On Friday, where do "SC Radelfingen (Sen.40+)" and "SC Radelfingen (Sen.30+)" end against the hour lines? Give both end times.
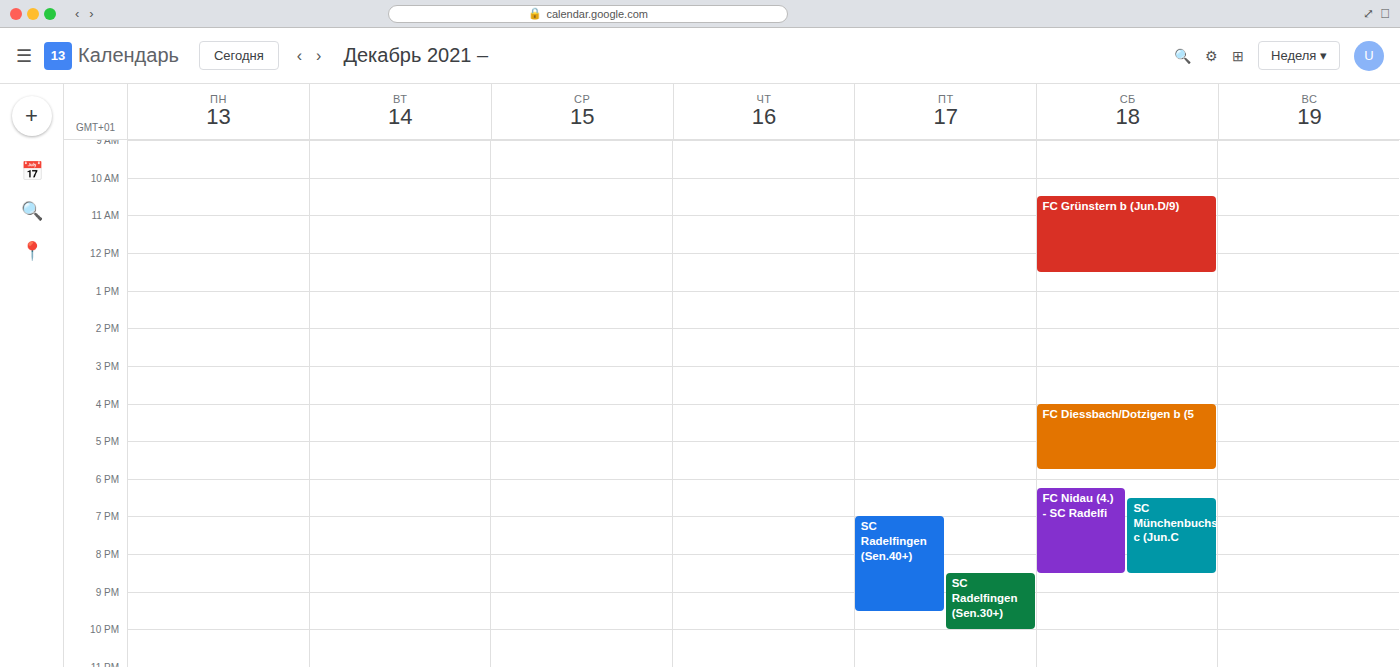
"SC Radelfingen (Sen.40+)": 21:30, halfway between the 21:00 and 22:00 lines. "SC Radelfingen (Sen.30+)": 22:00, exactly on the 22:00 line.